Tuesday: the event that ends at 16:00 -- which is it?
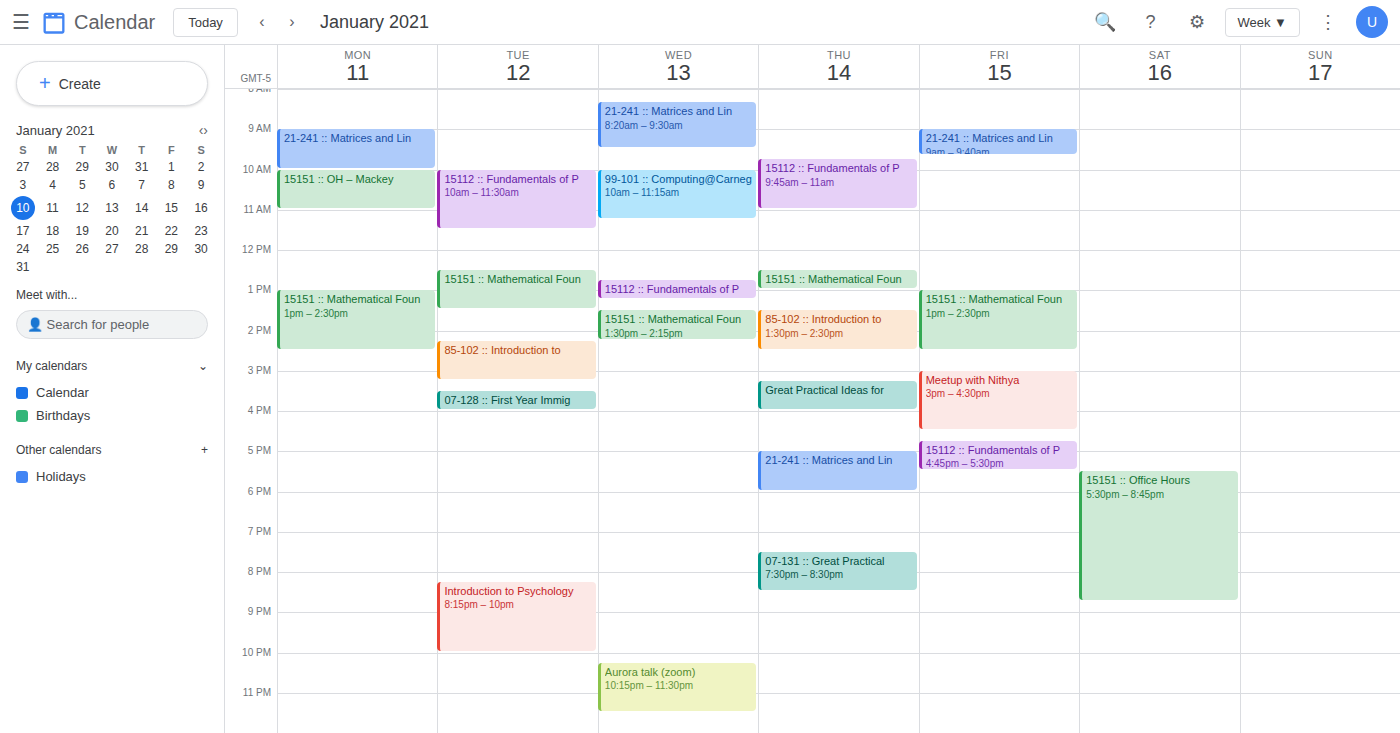
"07-128 :: First Year Immig"